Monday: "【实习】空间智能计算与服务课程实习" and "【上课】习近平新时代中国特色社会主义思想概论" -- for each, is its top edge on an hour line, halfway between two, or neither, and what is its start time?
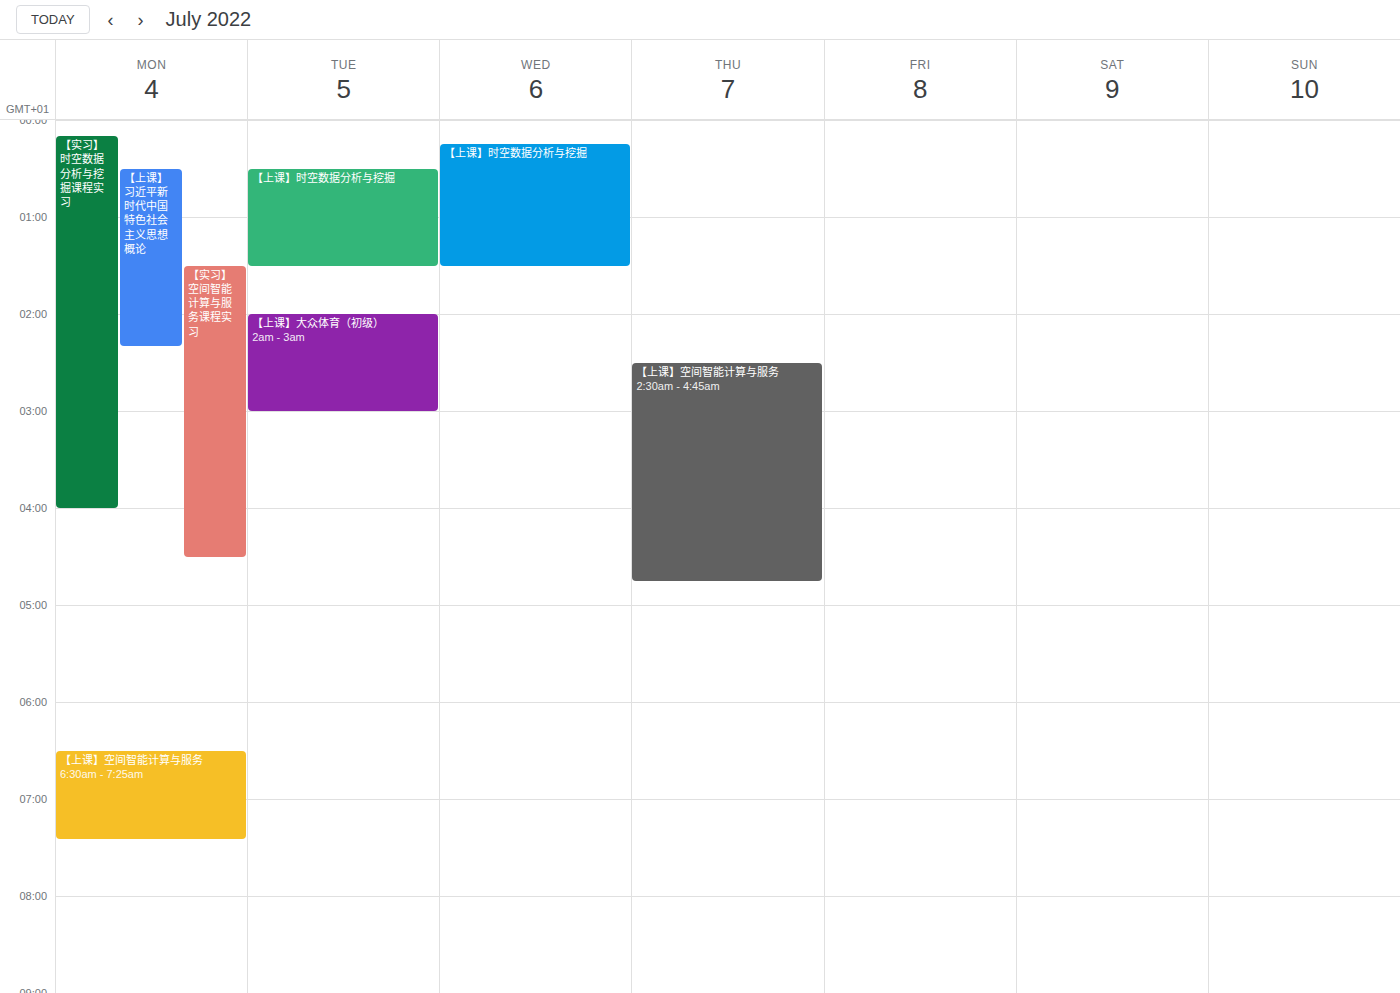
"【实习】空间智能计算与服务课程实习": 1:30 AM, halfway between the 1 AM and 2 AM lines. "【上课】习近平新时代中国特色社会主义思想概论": 12:30 AM, halfway between the 12 AM and 1 AM lines.